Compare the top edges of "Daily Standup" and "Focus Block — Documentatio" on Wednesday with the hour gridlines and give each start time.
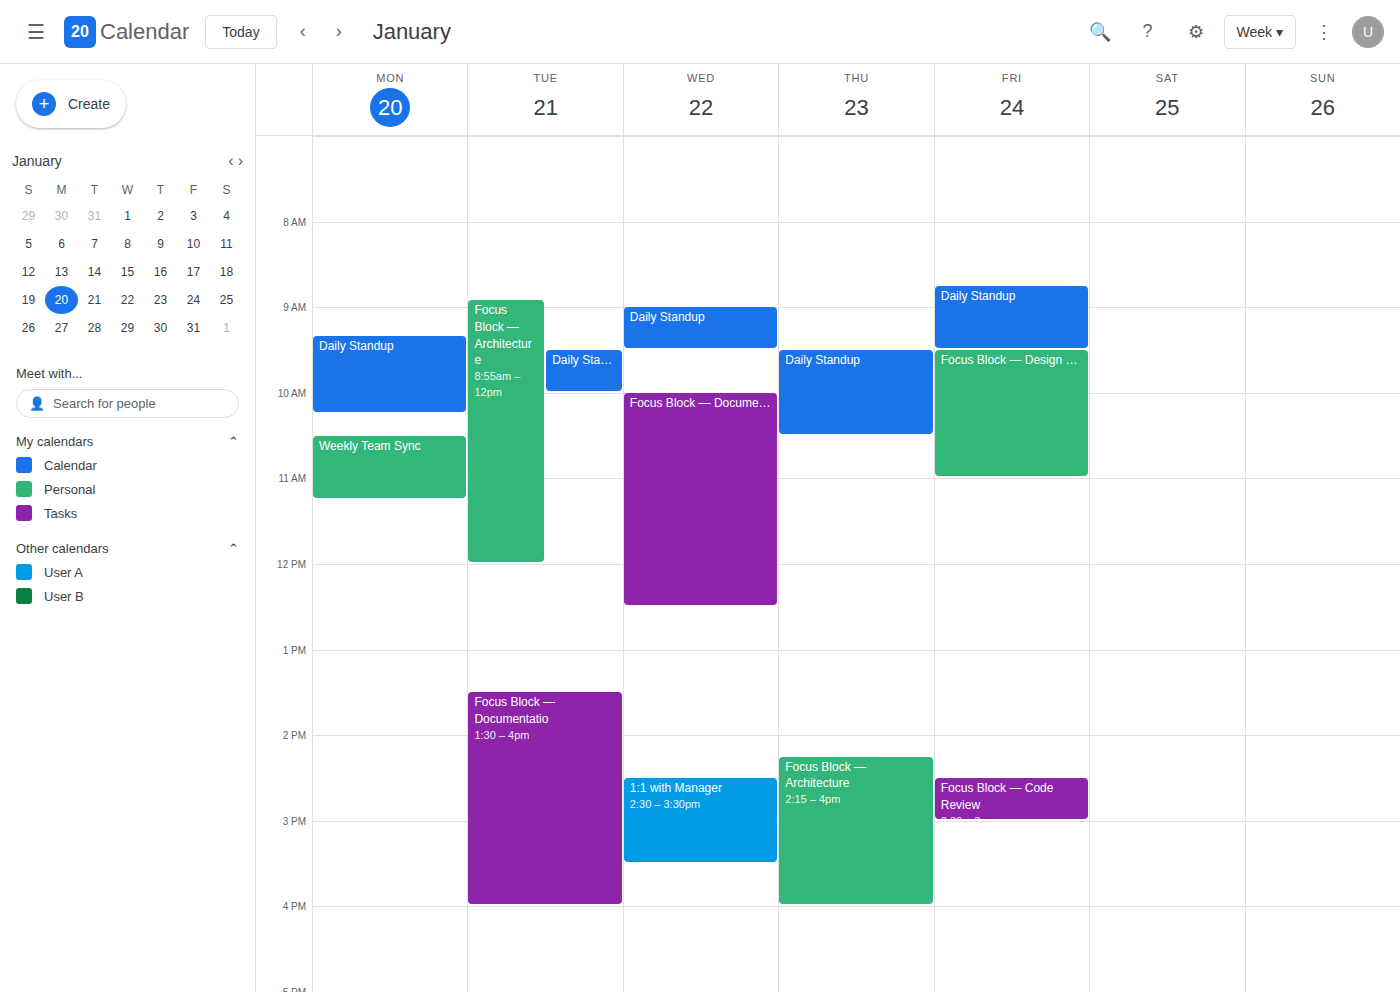
"Daily Standup": 9:00 AM, exactly on the 9 AM line. "Focus Block — Documentatio": 10:00 AM, exactly on the 10 AM line.